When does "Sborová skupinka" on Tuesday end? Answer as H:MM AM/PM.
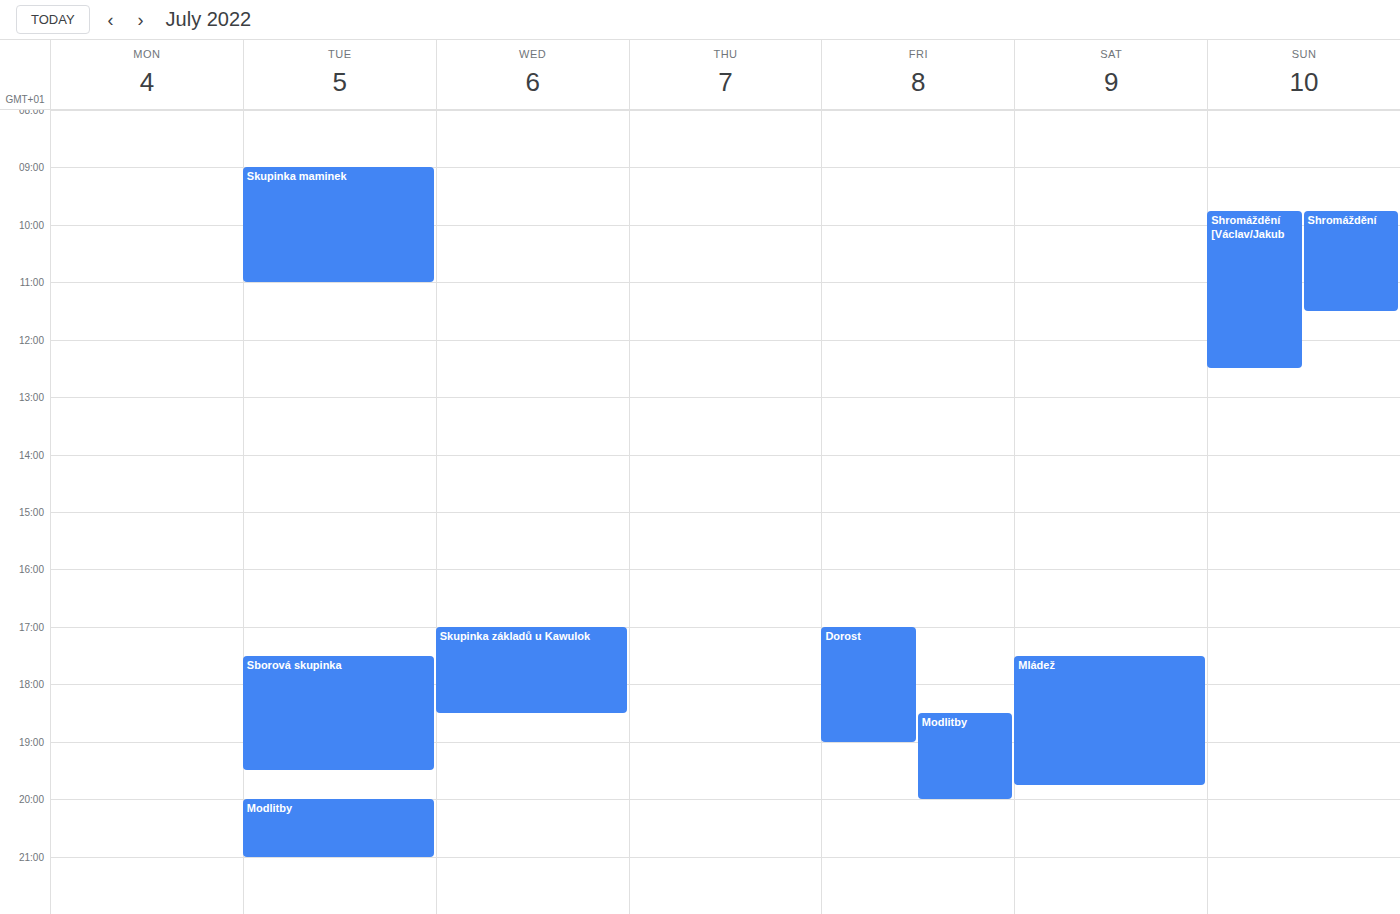
7:30 PM